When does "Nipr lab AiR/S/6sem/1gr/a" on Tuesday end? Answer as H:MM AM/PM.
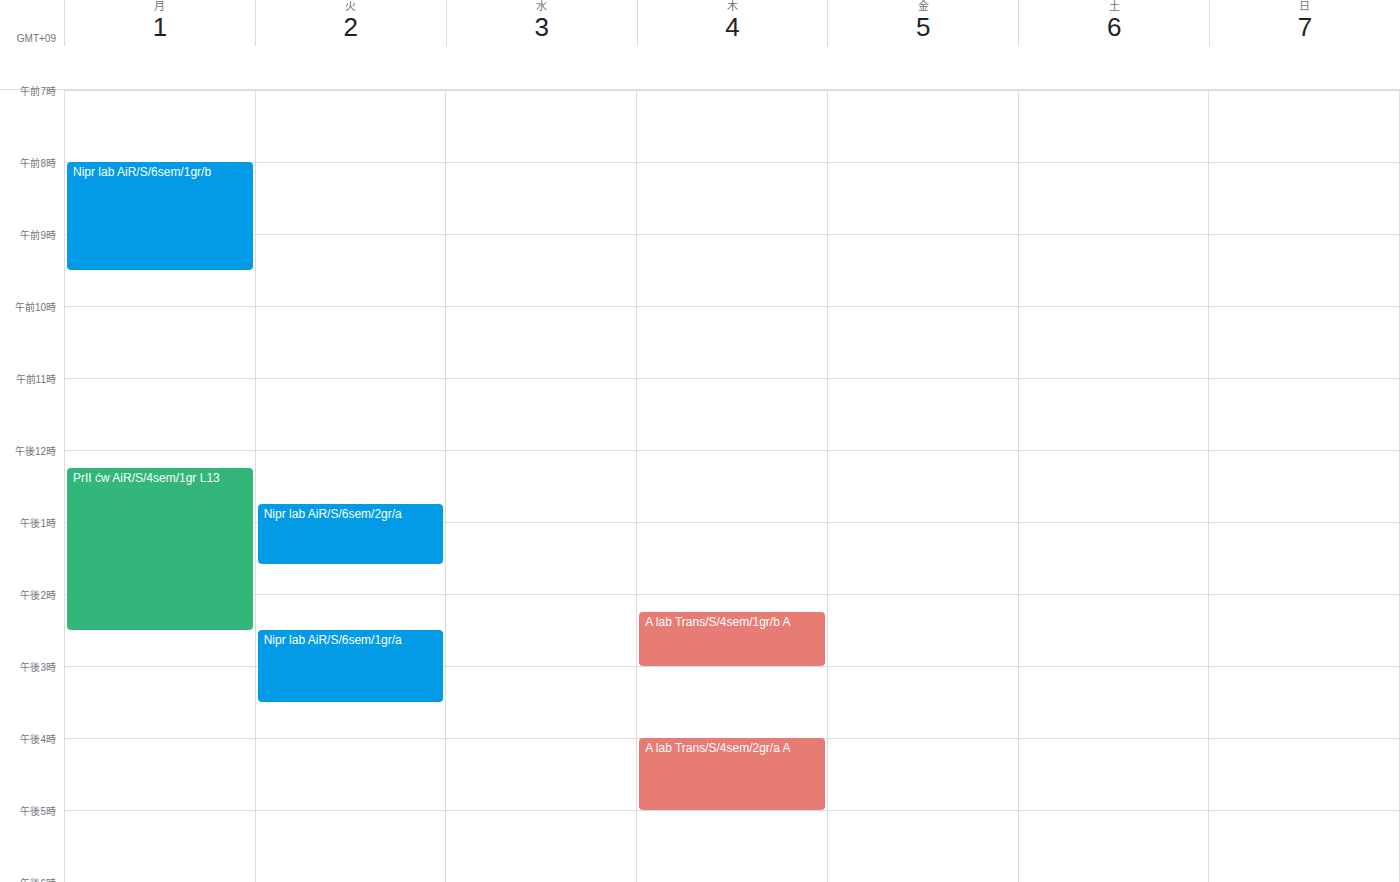
3:30 PM